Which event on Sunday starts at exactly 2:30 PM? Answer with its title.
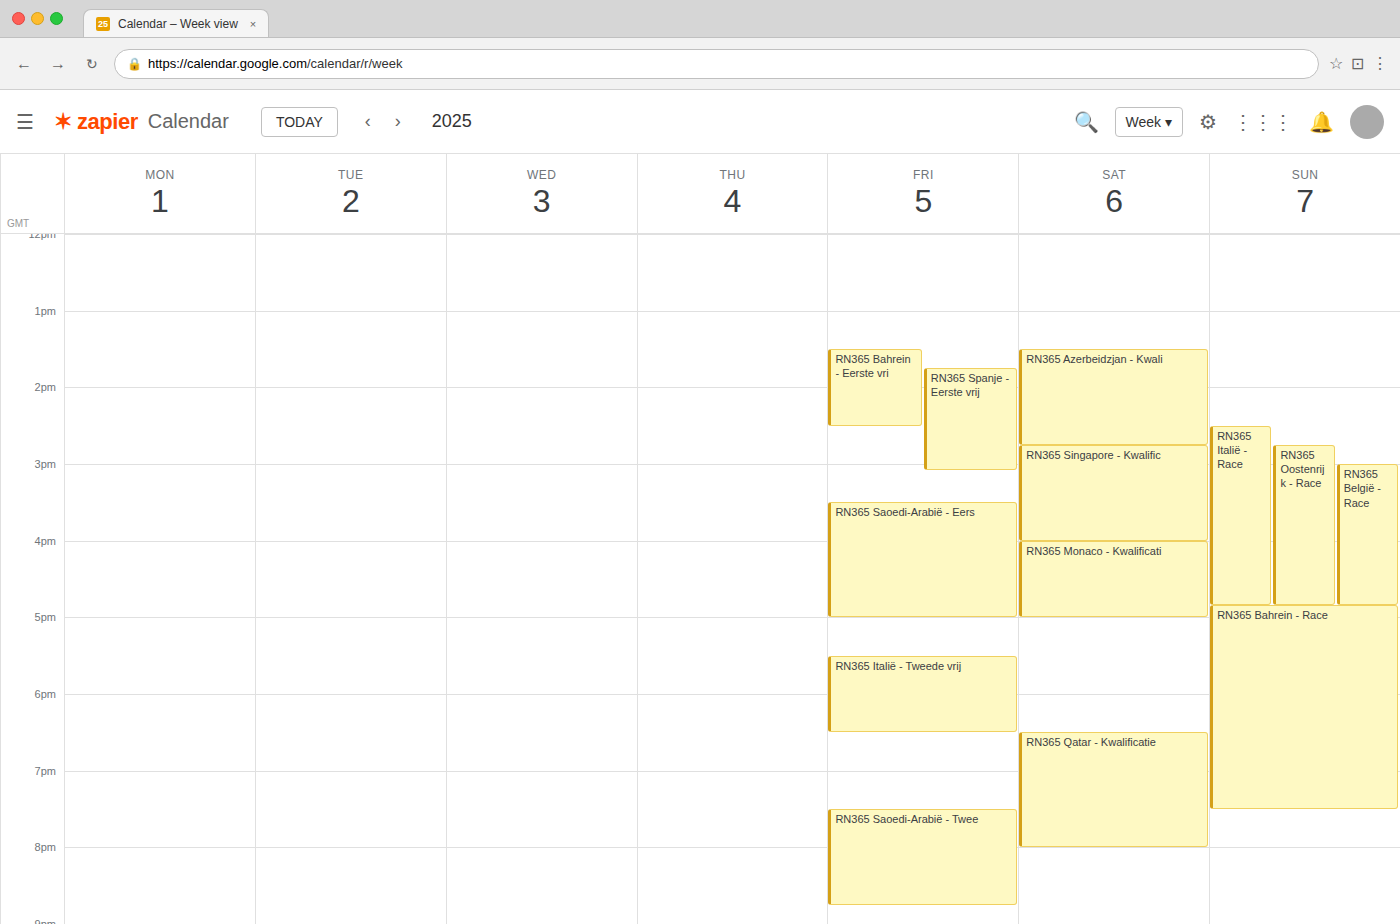
"RN365 Italië - Race"